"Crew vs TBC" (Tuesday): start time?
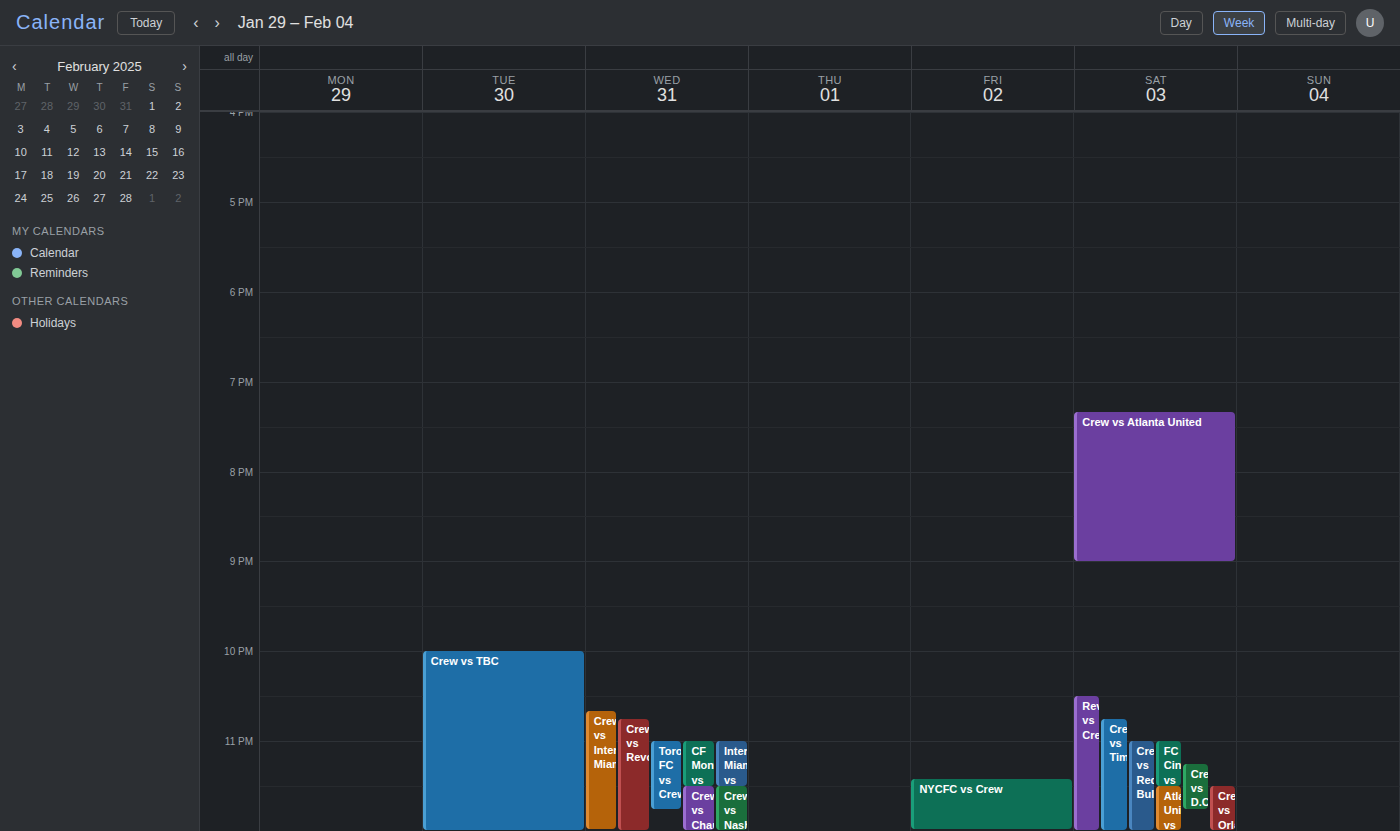
10:00 PM